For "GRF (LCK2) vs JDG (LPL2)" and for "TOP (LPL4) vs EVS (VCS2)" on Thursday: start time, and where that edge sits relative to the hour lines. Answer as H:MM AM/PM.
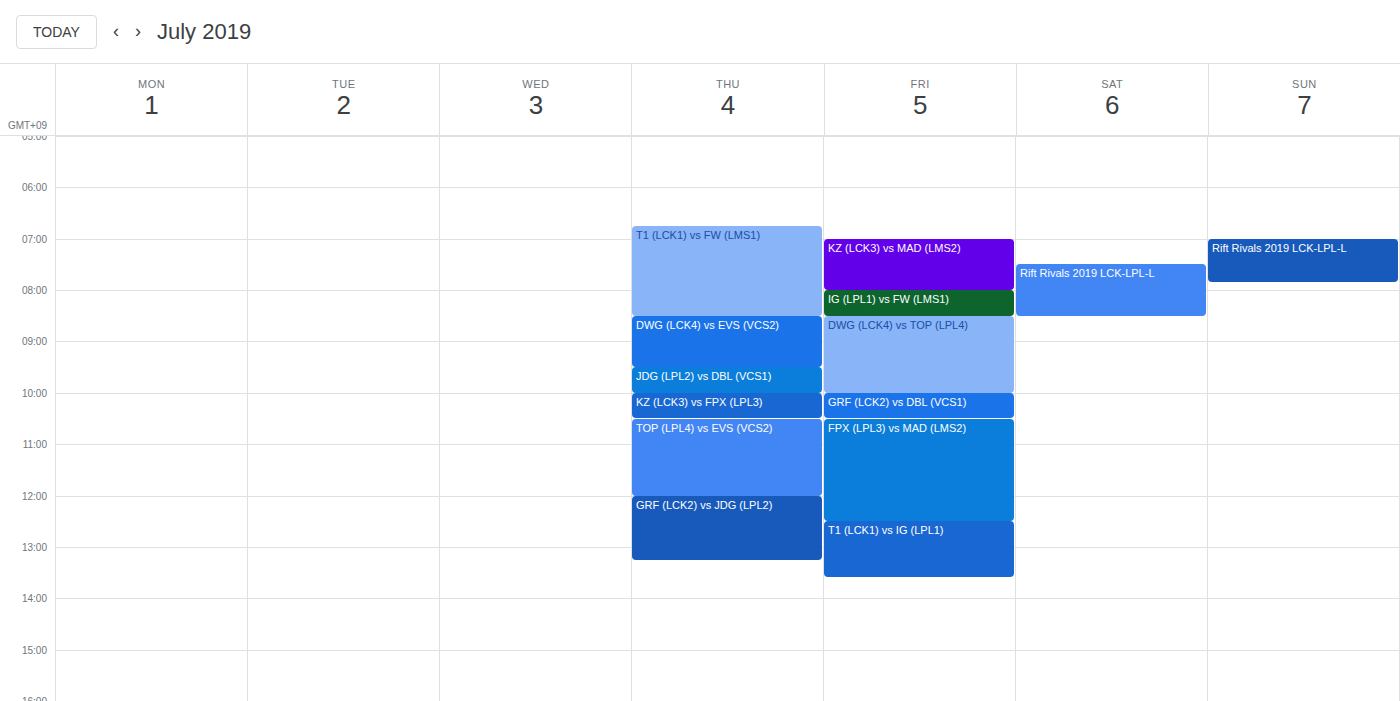
"GRF (LCK2) vs JDG (LPL2)": 12:00 PM, exactly on the 12 PM line. "TOP (LPL4) vs EVS (VCS2)": 10:30 AM, halfway between the 10 AM and 11 AM lines.